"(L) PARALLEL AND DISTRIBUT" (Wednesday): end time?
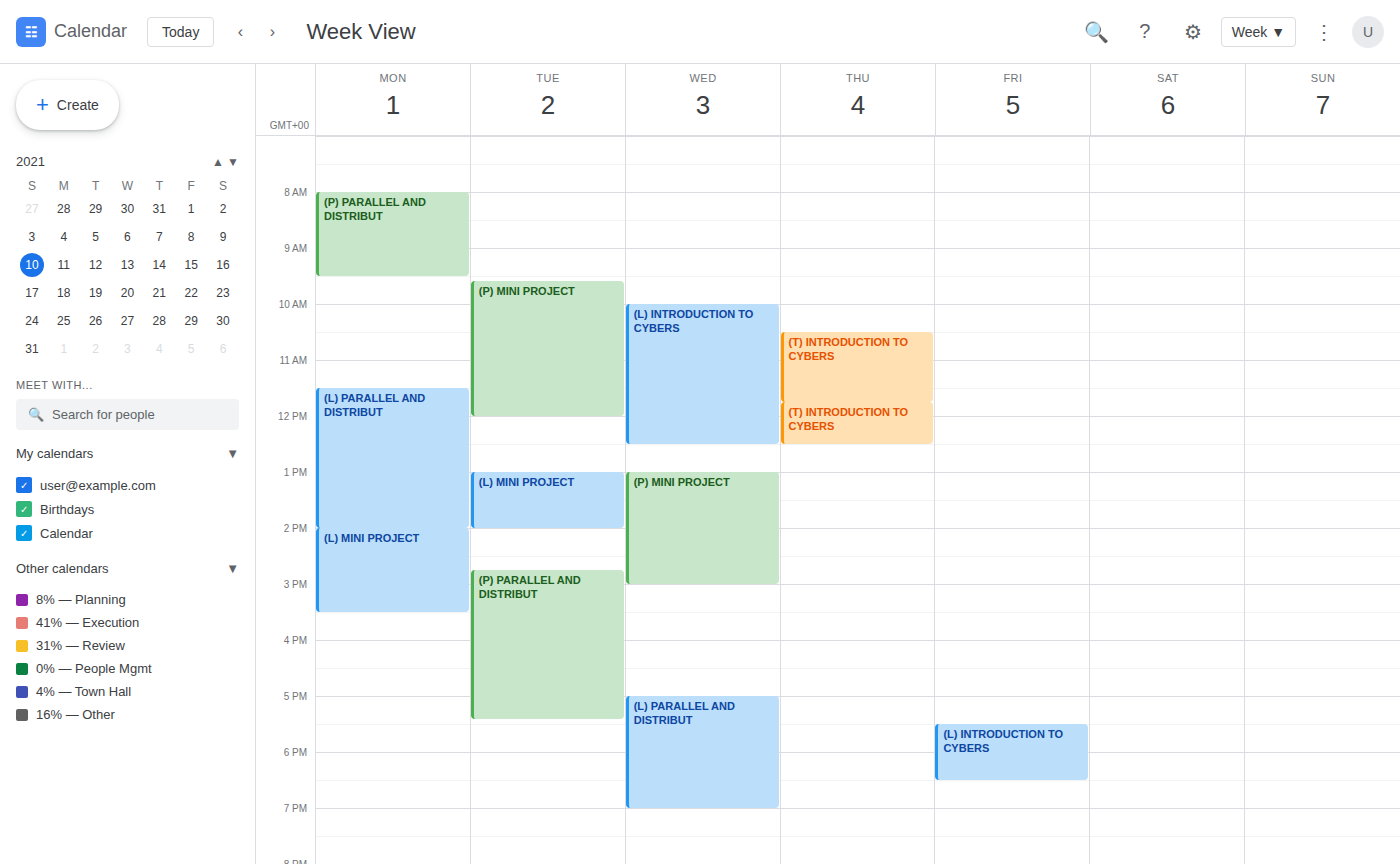
7:00 PM